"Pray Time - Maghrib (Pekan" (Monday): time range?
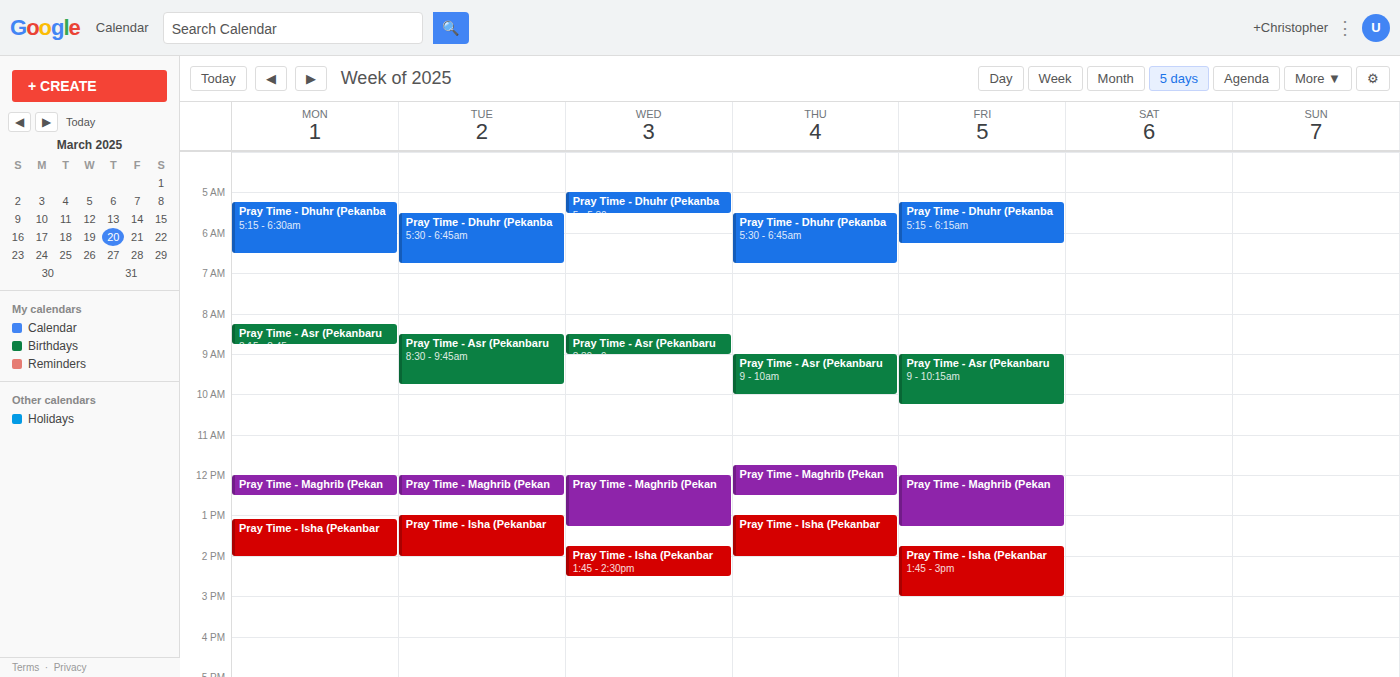
12:00 PM to 12:30 PM